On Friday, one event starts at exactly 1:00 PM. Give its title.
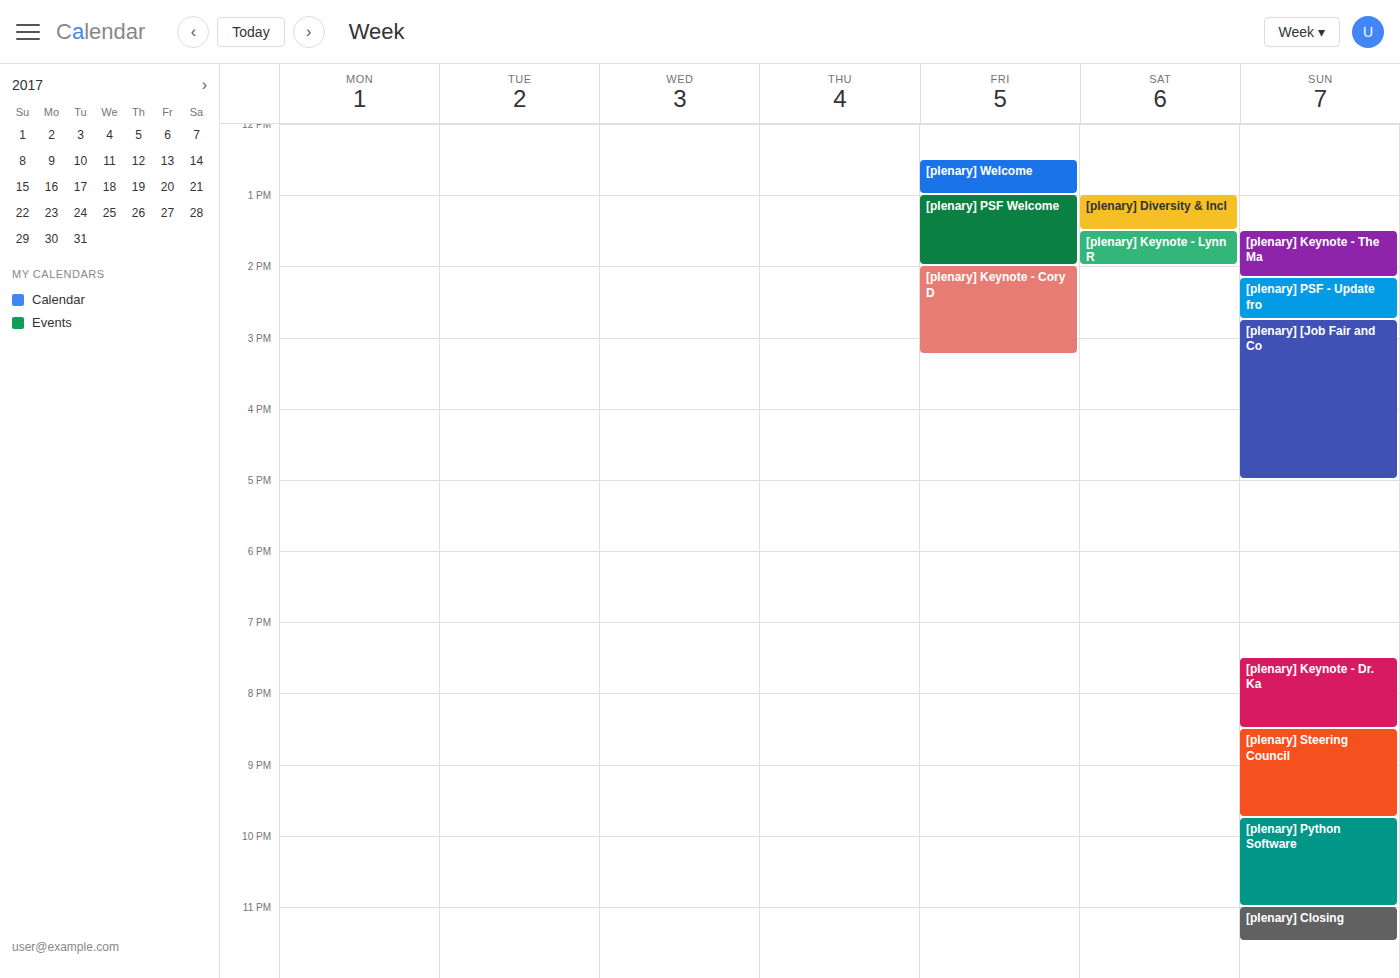
"[plenary] PSF Welcome"